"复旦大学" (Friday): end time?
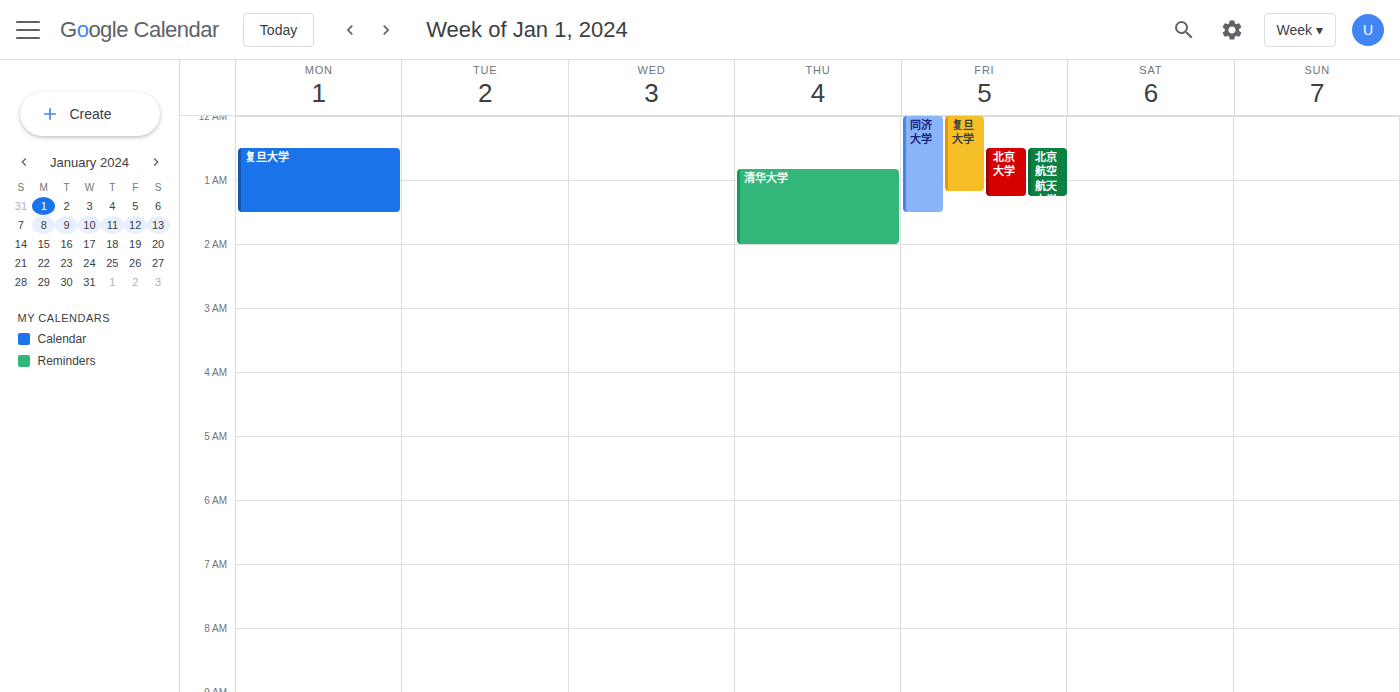
1:10 AM